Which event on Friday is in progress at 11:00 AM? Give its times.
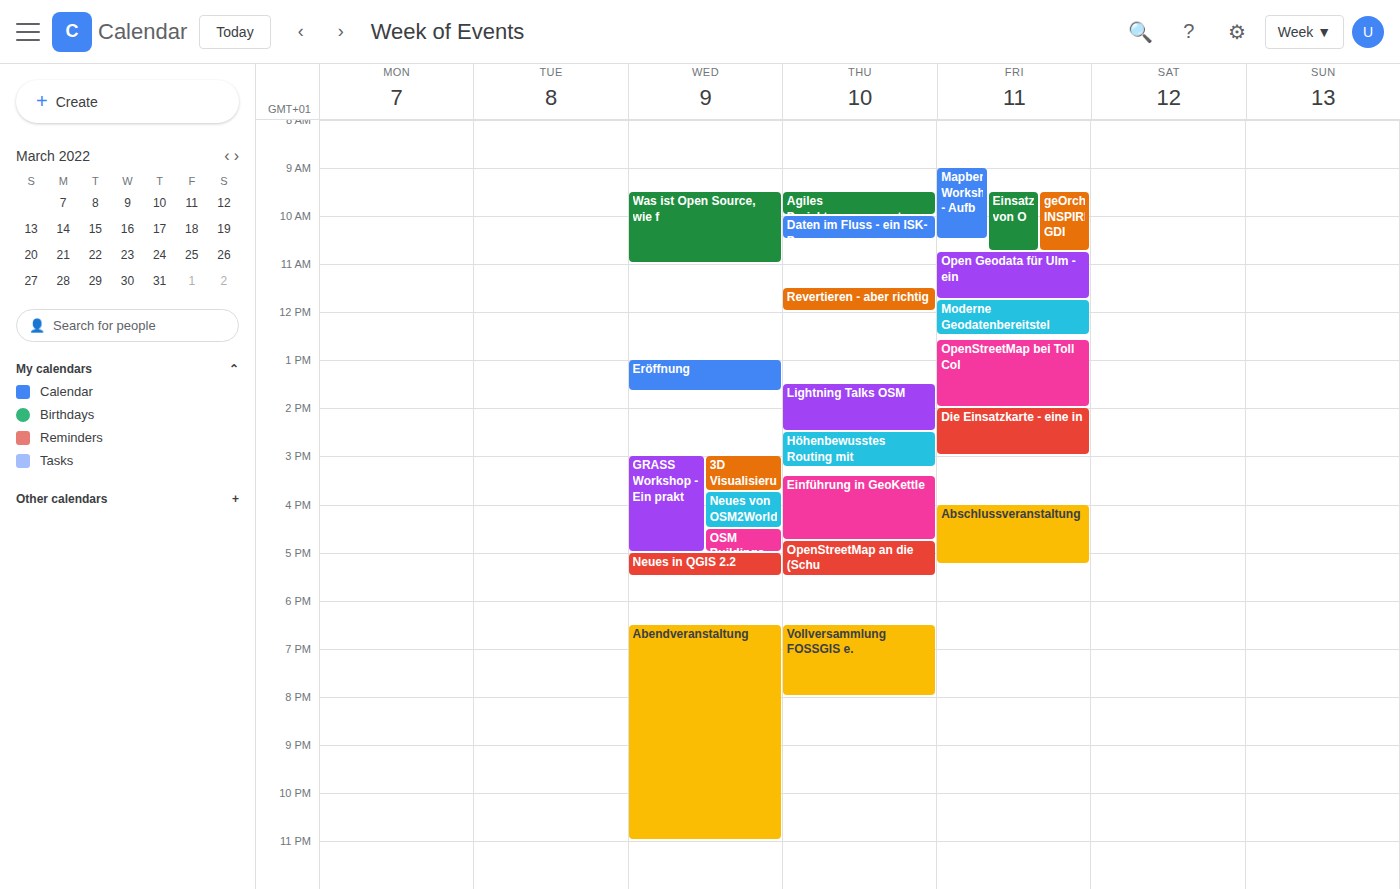
"Open Geodata für Ulm - ein", 10:45 AM to 11:45 AM